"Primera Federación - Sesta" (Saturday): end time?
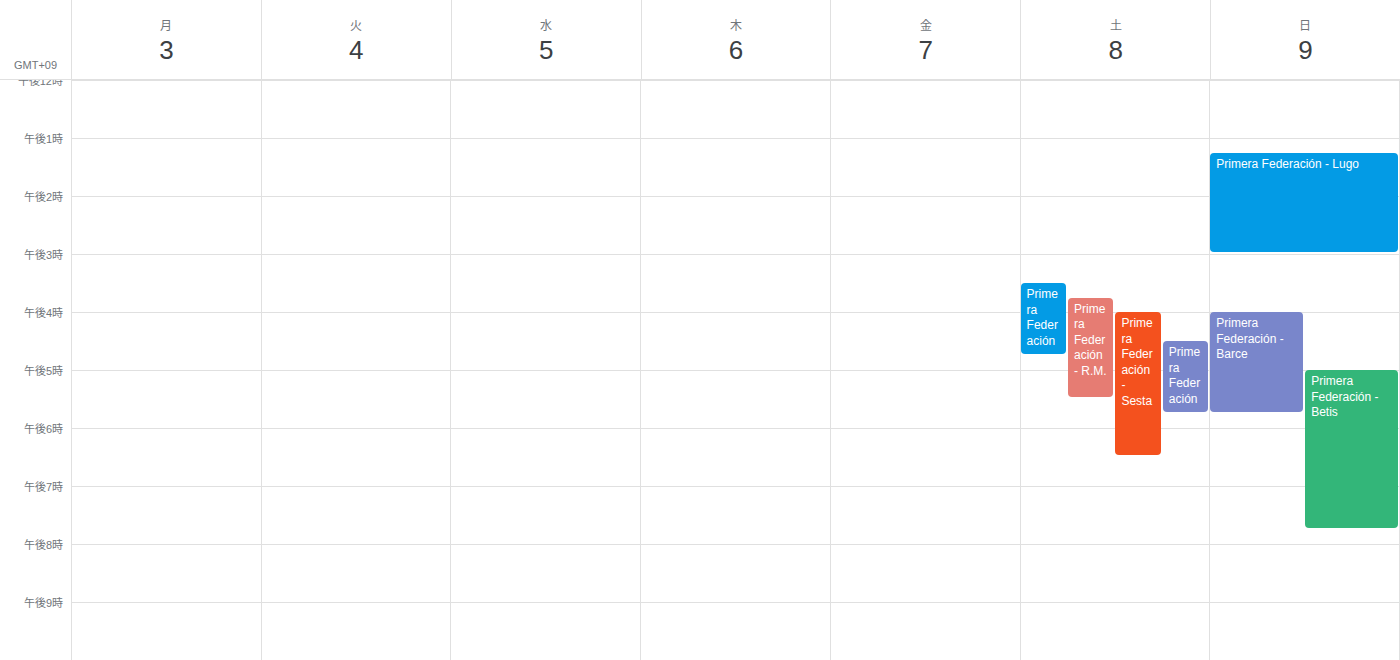
6:30 PM